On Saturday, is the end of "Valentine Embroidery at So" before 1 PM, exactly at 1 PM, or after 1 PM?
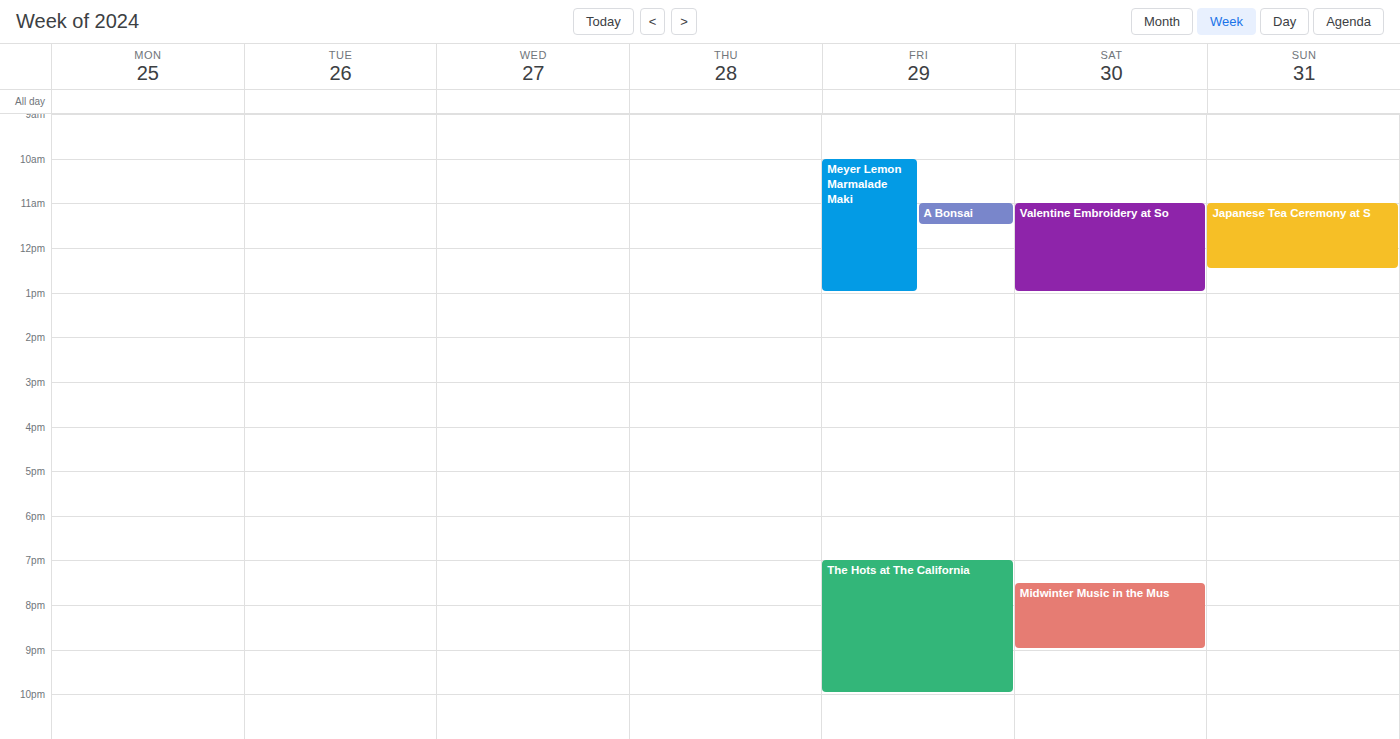
1:00 PM -- exactly at 1 PM, on the 1 PM line.